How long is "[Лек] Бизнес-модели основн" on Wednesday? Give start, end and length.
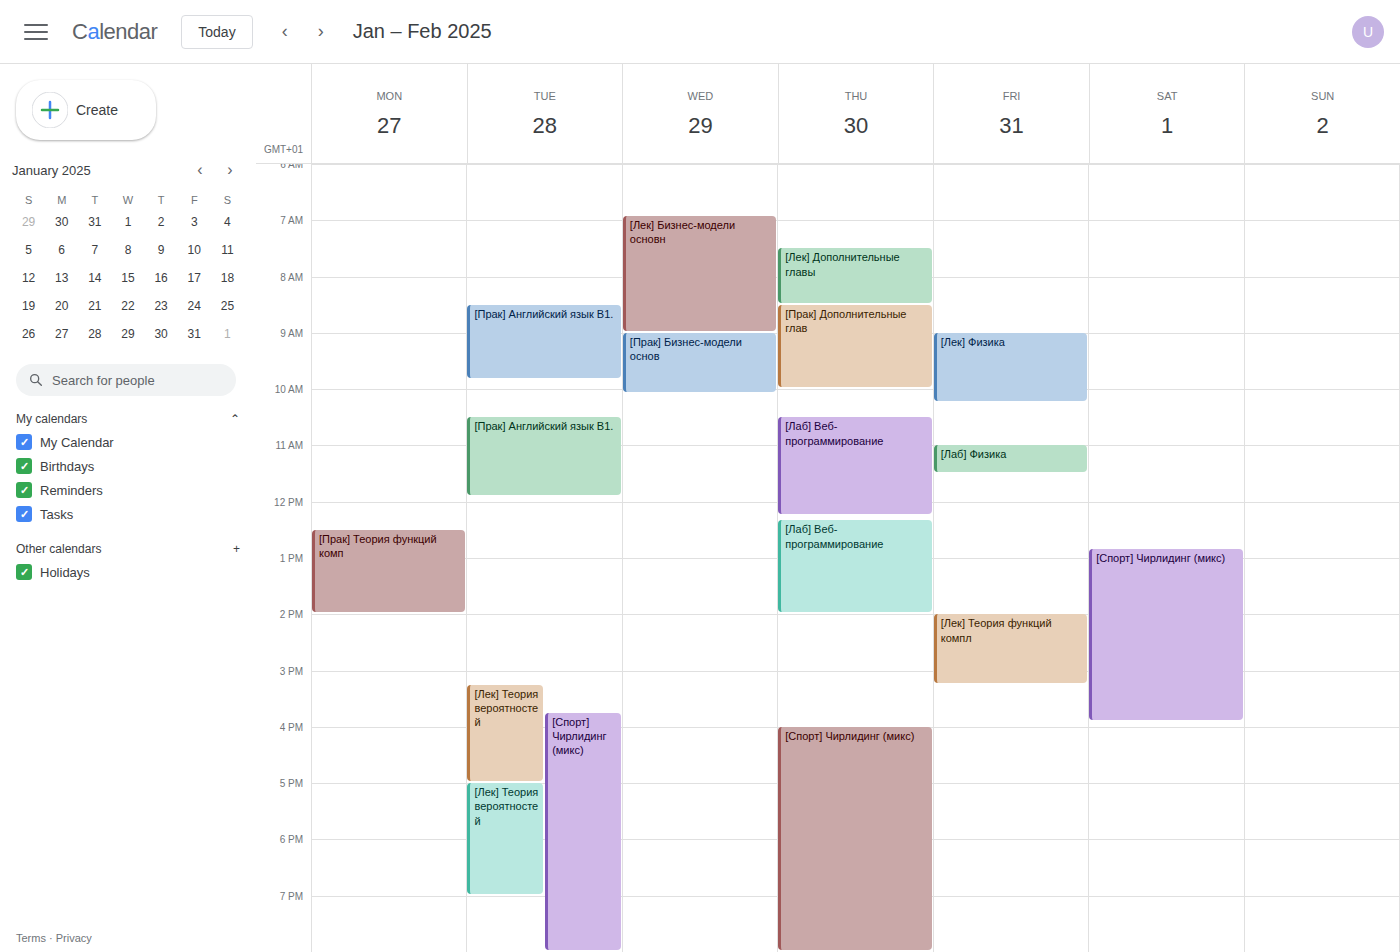
6:55 AM to 9:00 AM, 2 hours 5 minutes